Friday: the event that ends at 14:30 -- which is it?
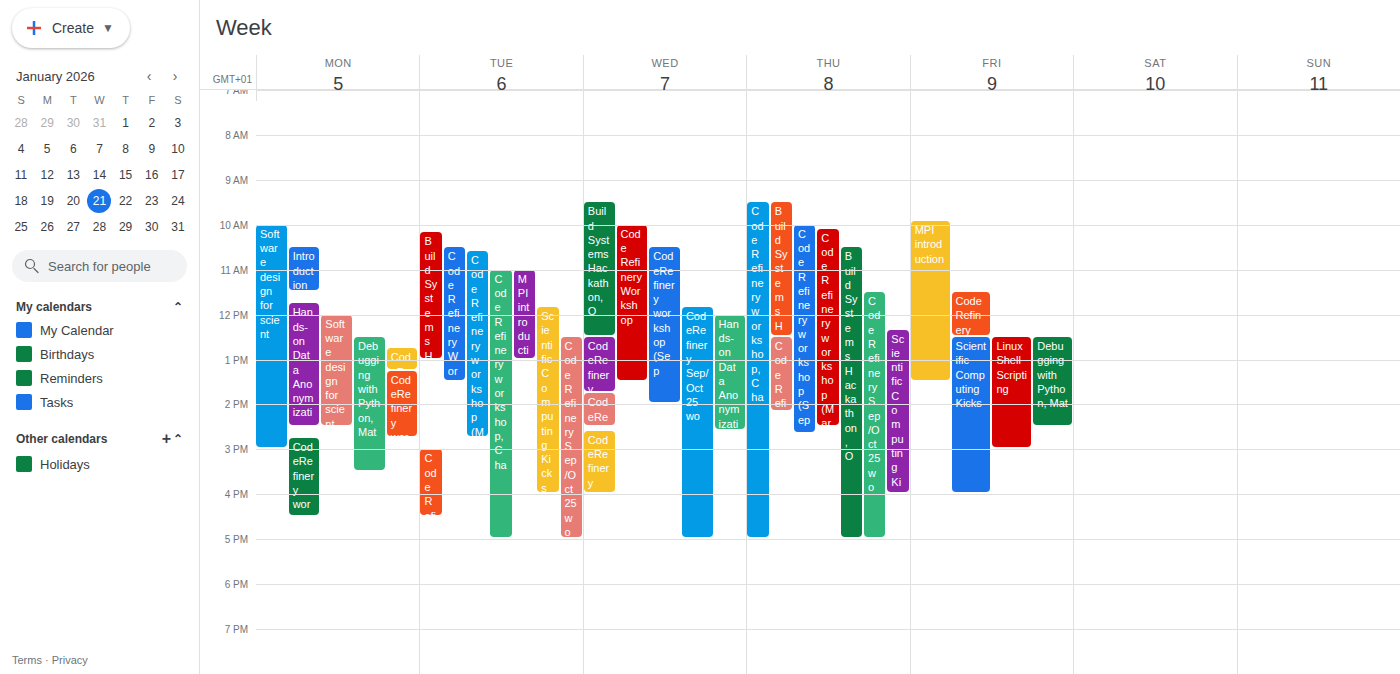
"Debugging with Python, Mat"